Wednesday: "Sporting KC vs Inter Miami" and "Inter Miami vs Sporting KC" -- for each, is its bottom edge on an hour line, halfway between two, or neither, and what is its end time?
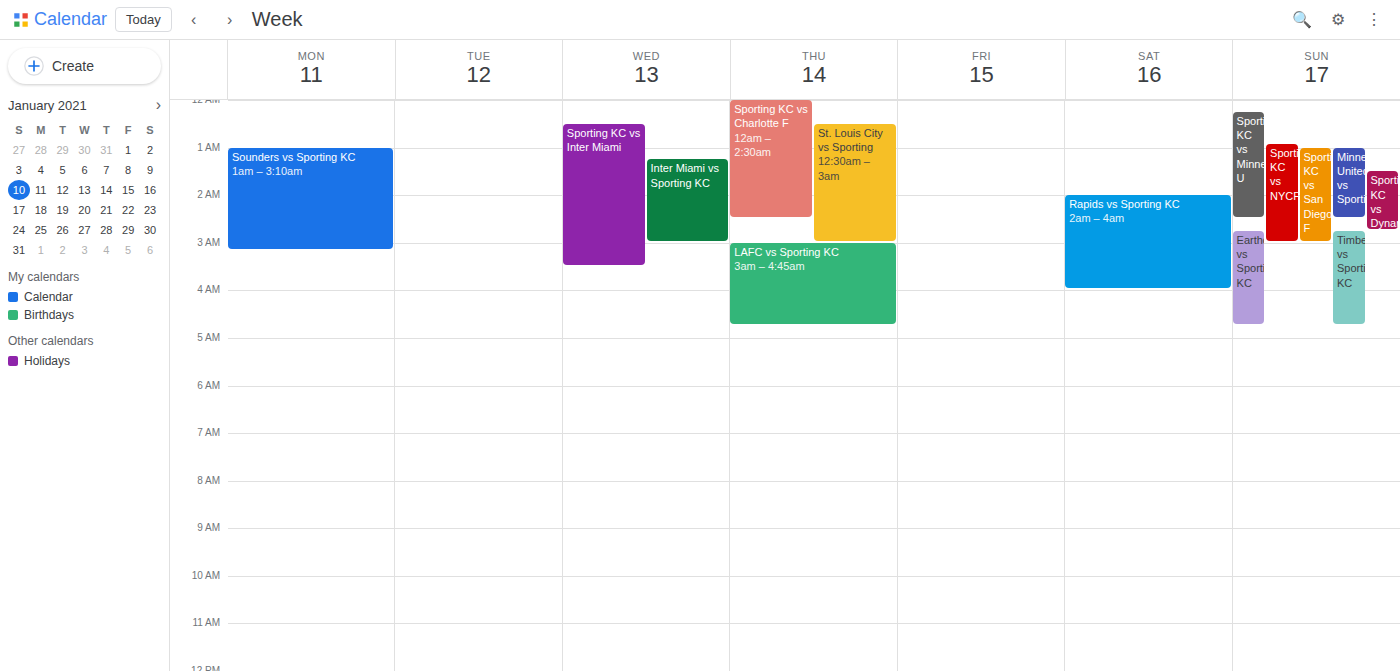
"Sporting KC vs Inter Miami": 3:30 AM, halfway between the 3 AM and 4 AM lines. "Inter Miami vs Sporting KC": 3:00 AM, exactly on the 3 AM line.